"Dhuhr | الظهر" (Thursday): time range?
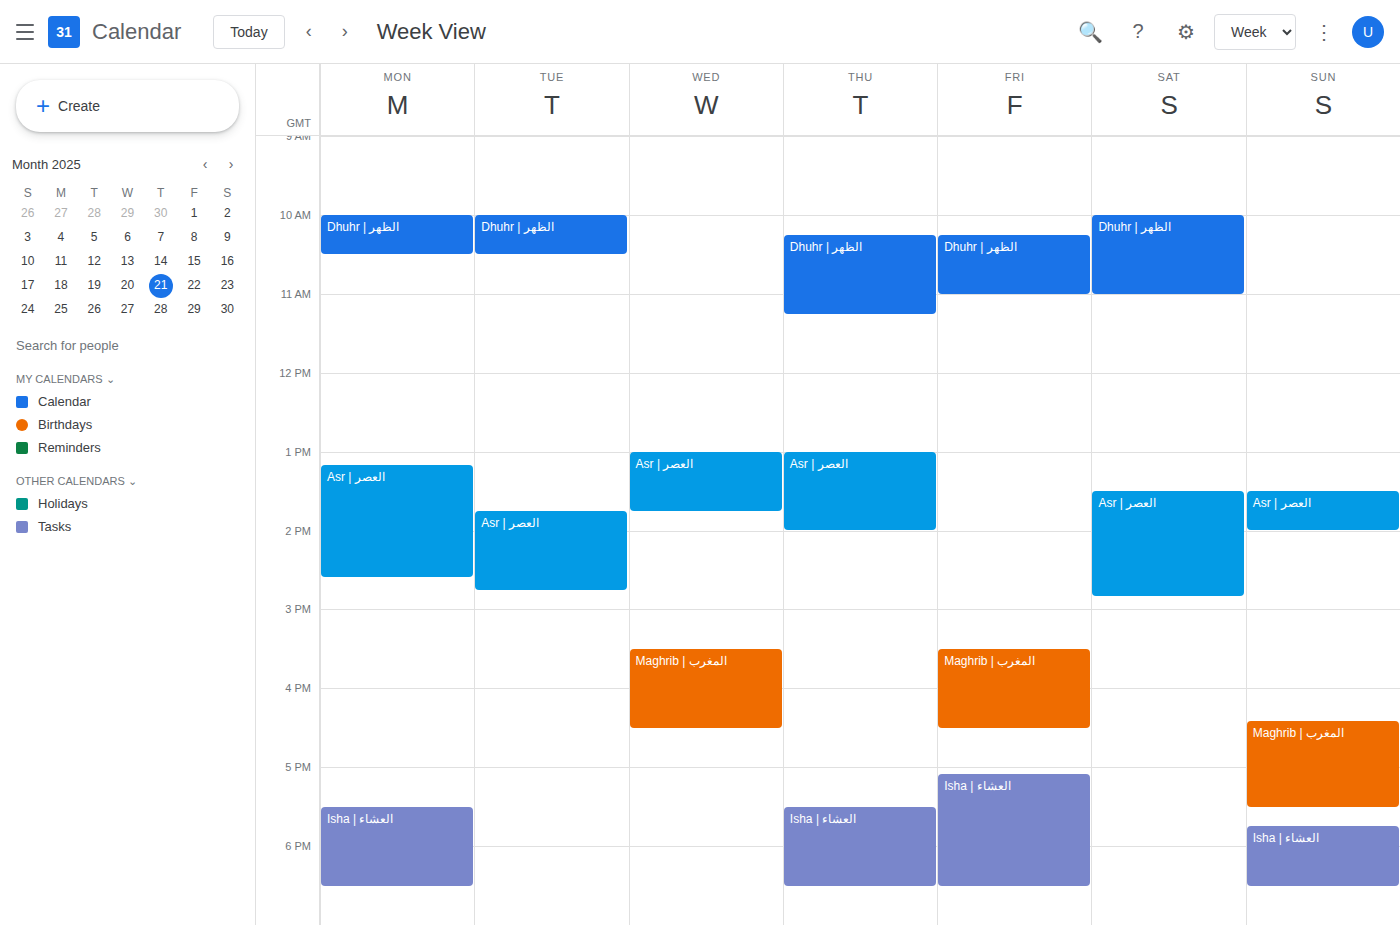
10:15 to 11:15